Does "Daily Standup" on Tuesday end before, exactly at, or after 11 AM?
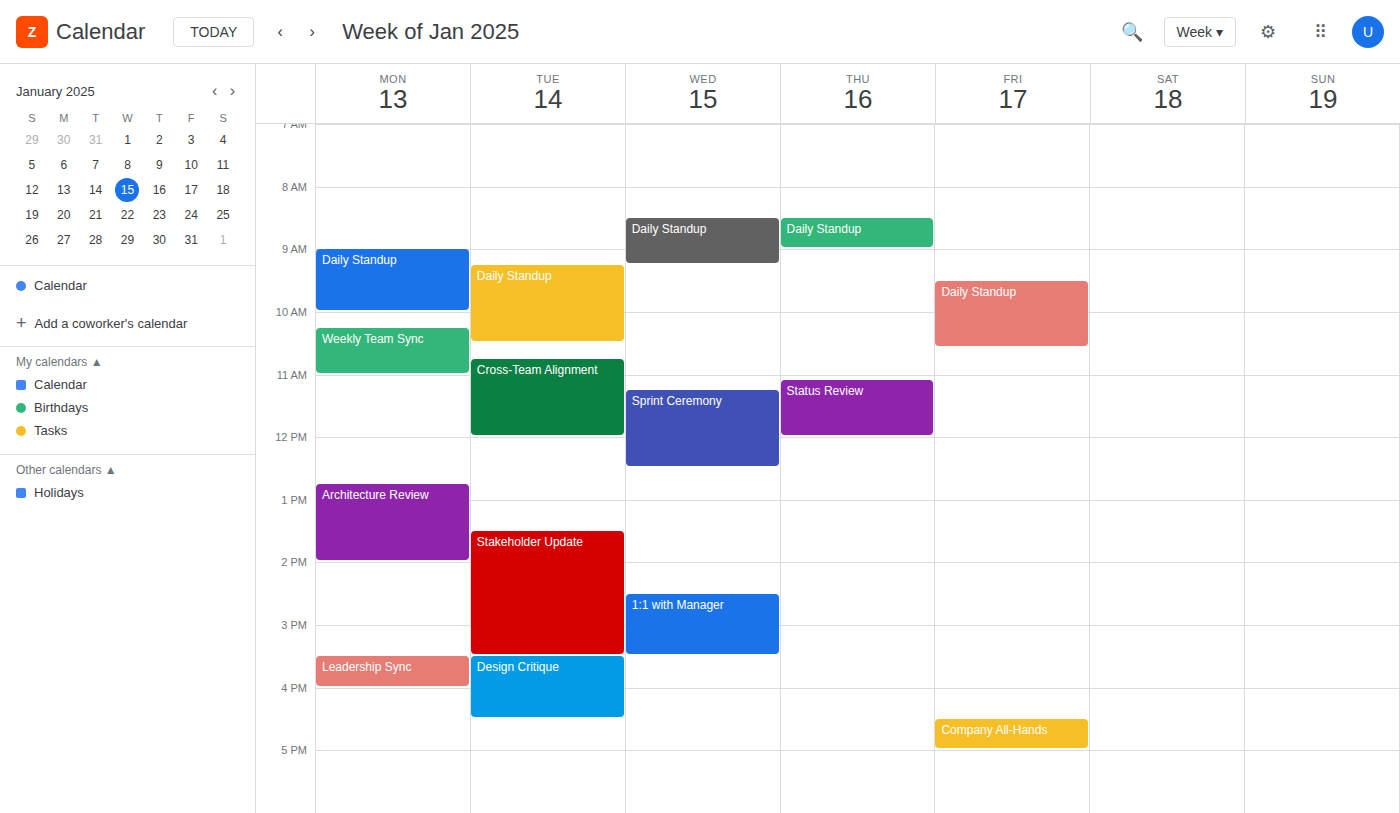
10:30 AM -- before 11 AM, 30 minutes above the 11 AM line.